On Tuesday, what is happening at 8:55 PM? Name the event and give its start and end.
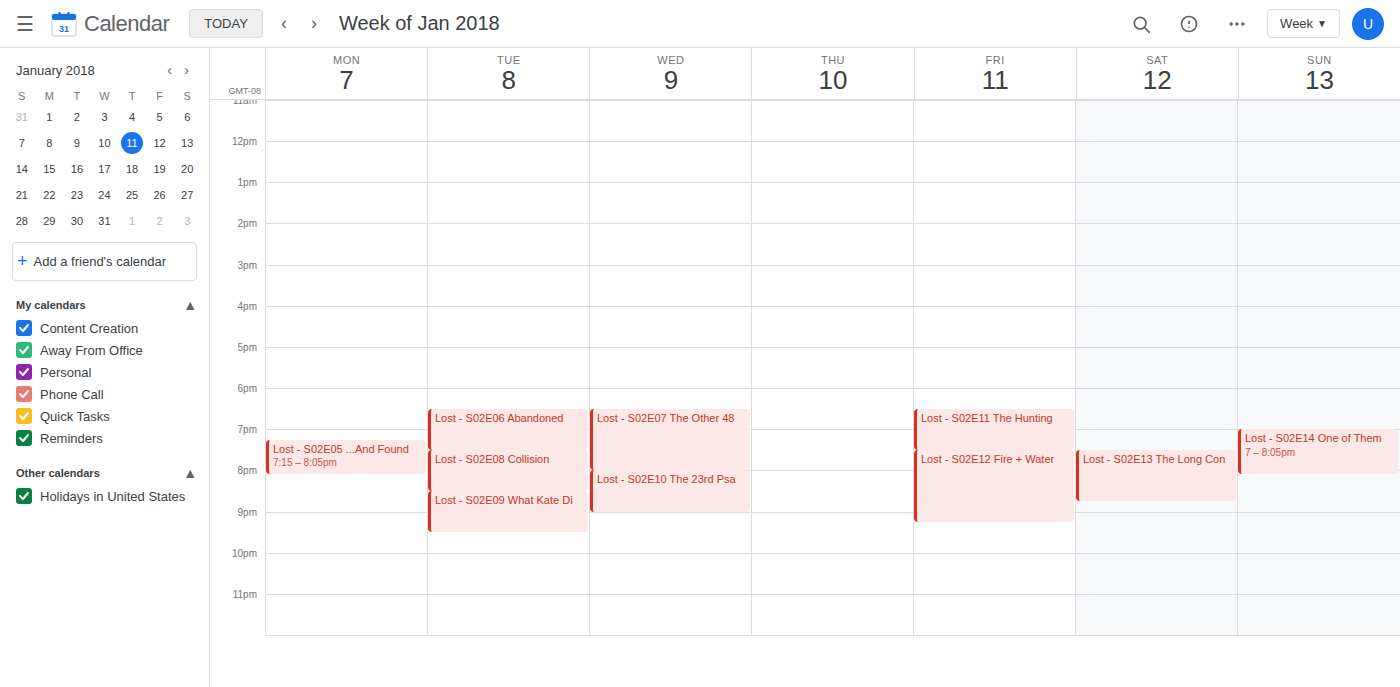
"Lost - S02E09 What Kate Di", 8:30 PM to 9:30 PM